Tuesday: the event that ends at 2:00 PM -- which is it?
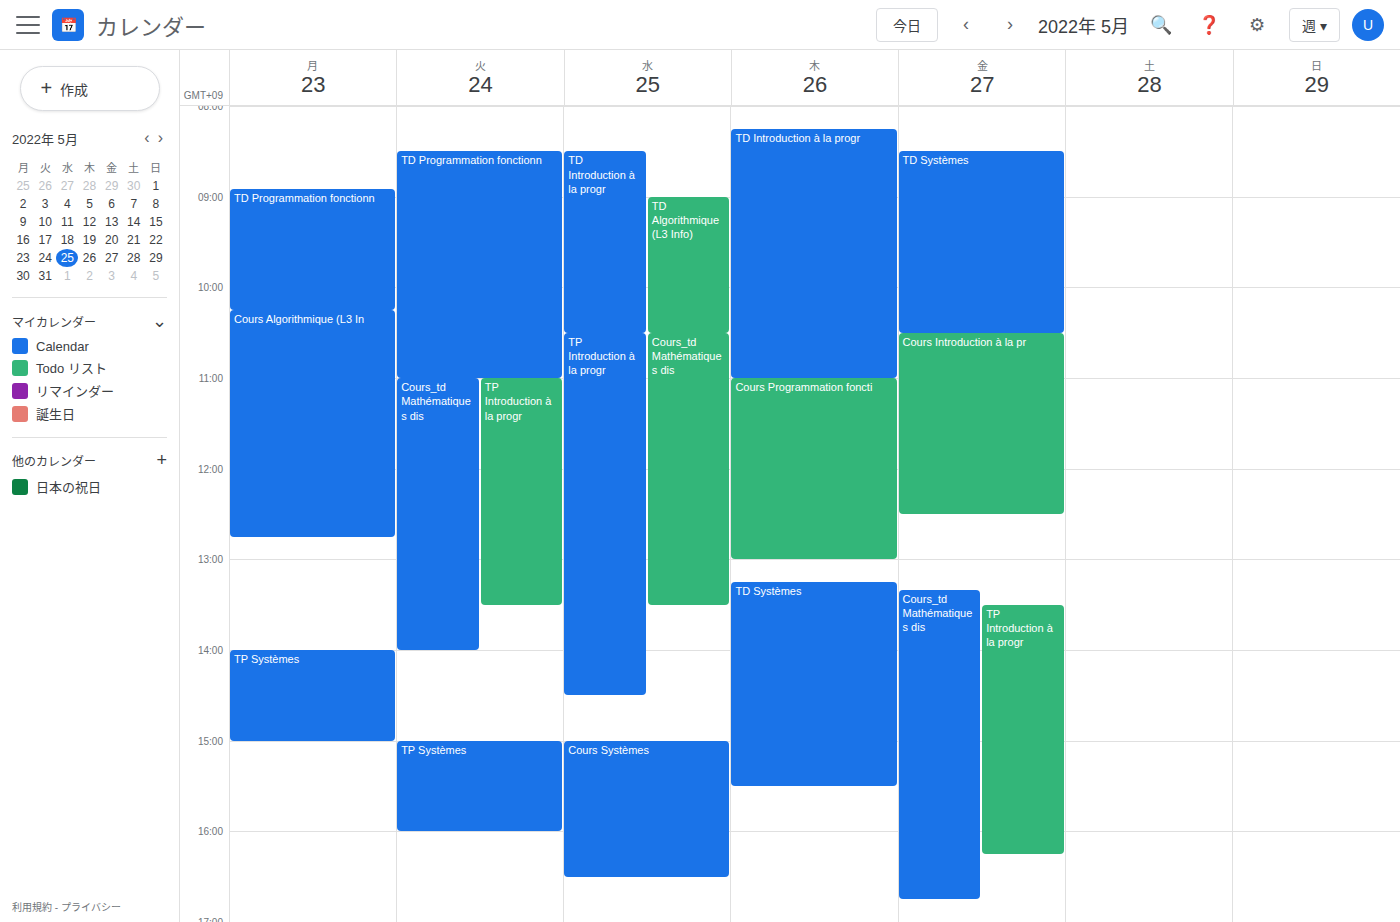
"Cours_td Mathématiques dis"